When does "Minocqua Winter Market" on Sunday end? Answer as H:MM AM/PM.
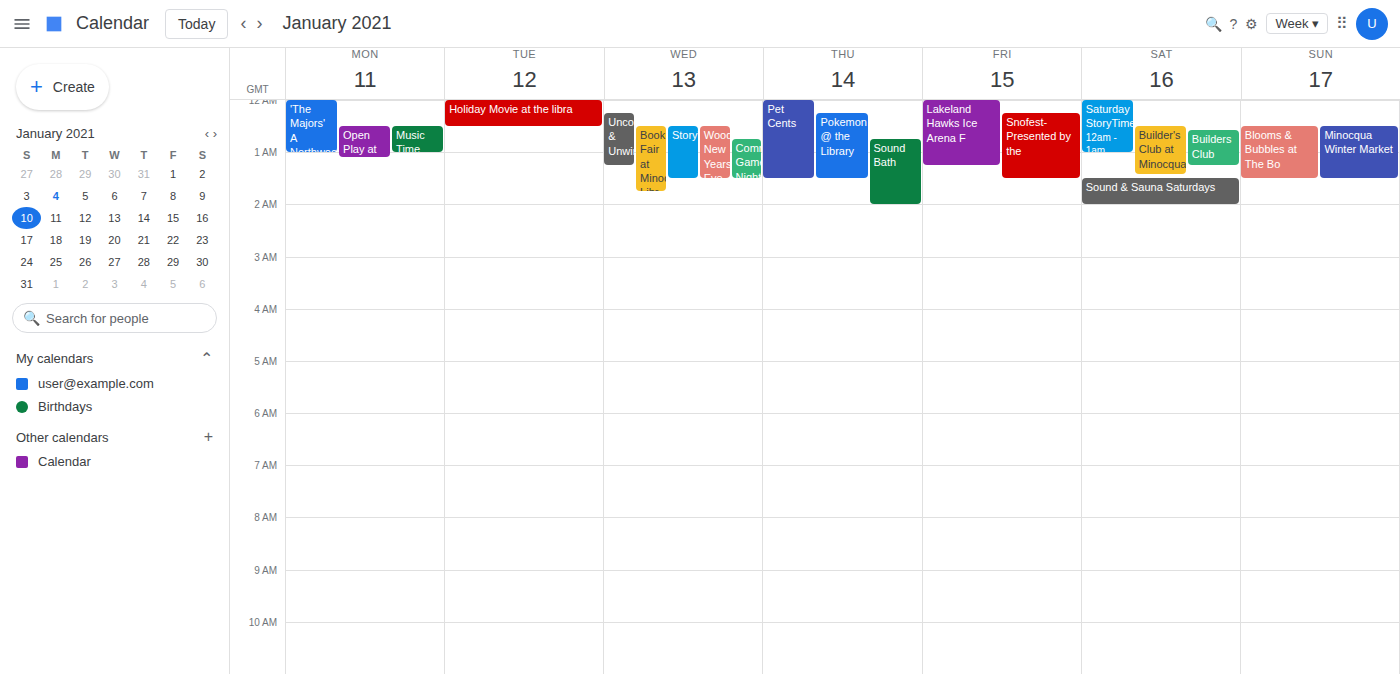
1:30 AM